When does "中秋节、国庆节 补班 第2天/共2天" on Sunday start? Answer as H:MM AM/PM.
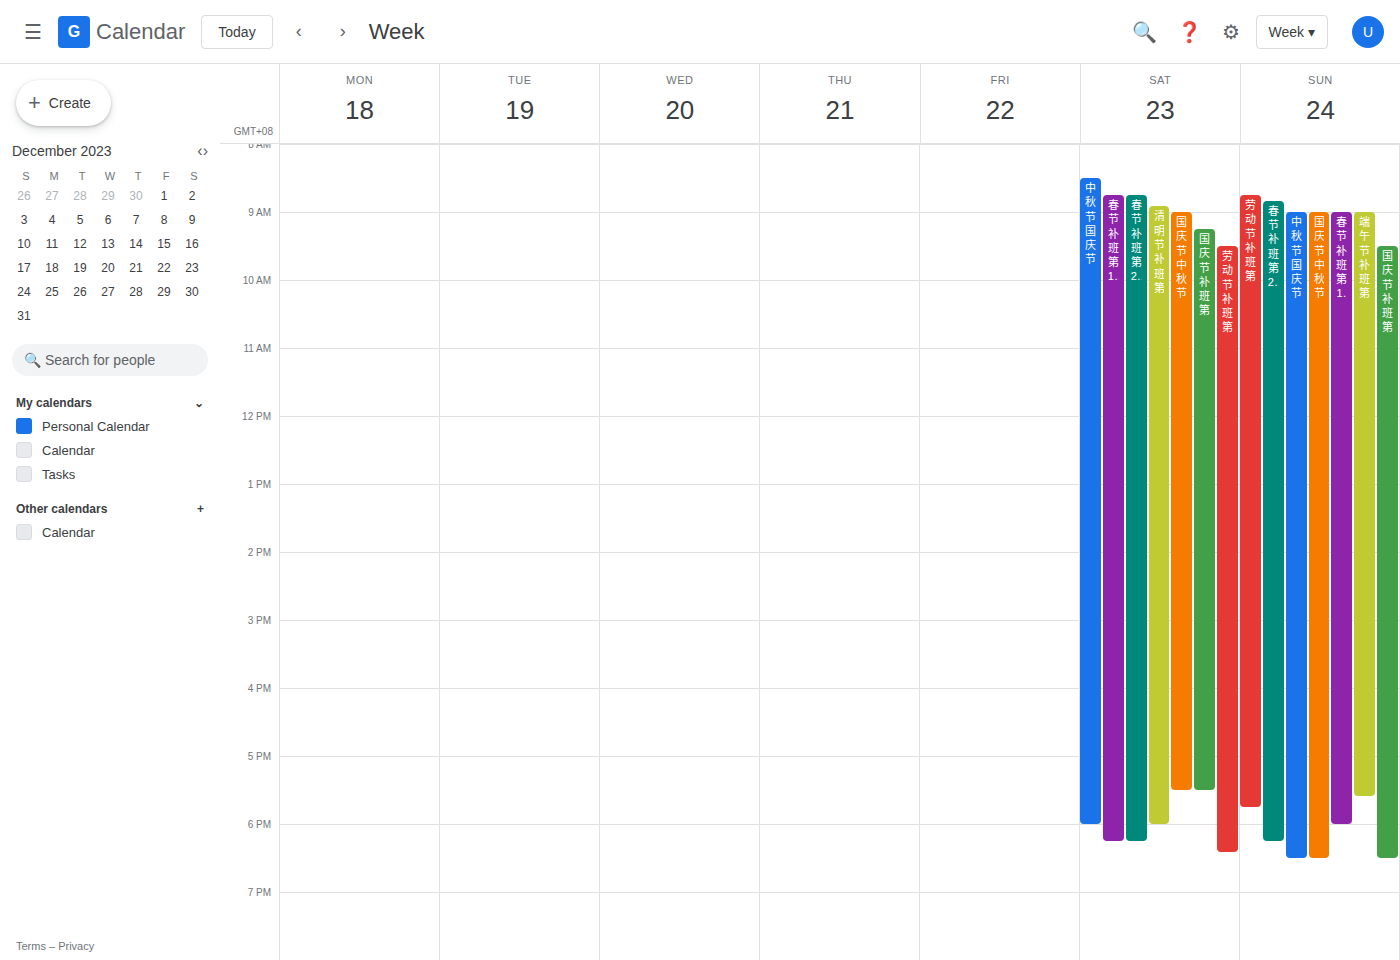
9:00 AM